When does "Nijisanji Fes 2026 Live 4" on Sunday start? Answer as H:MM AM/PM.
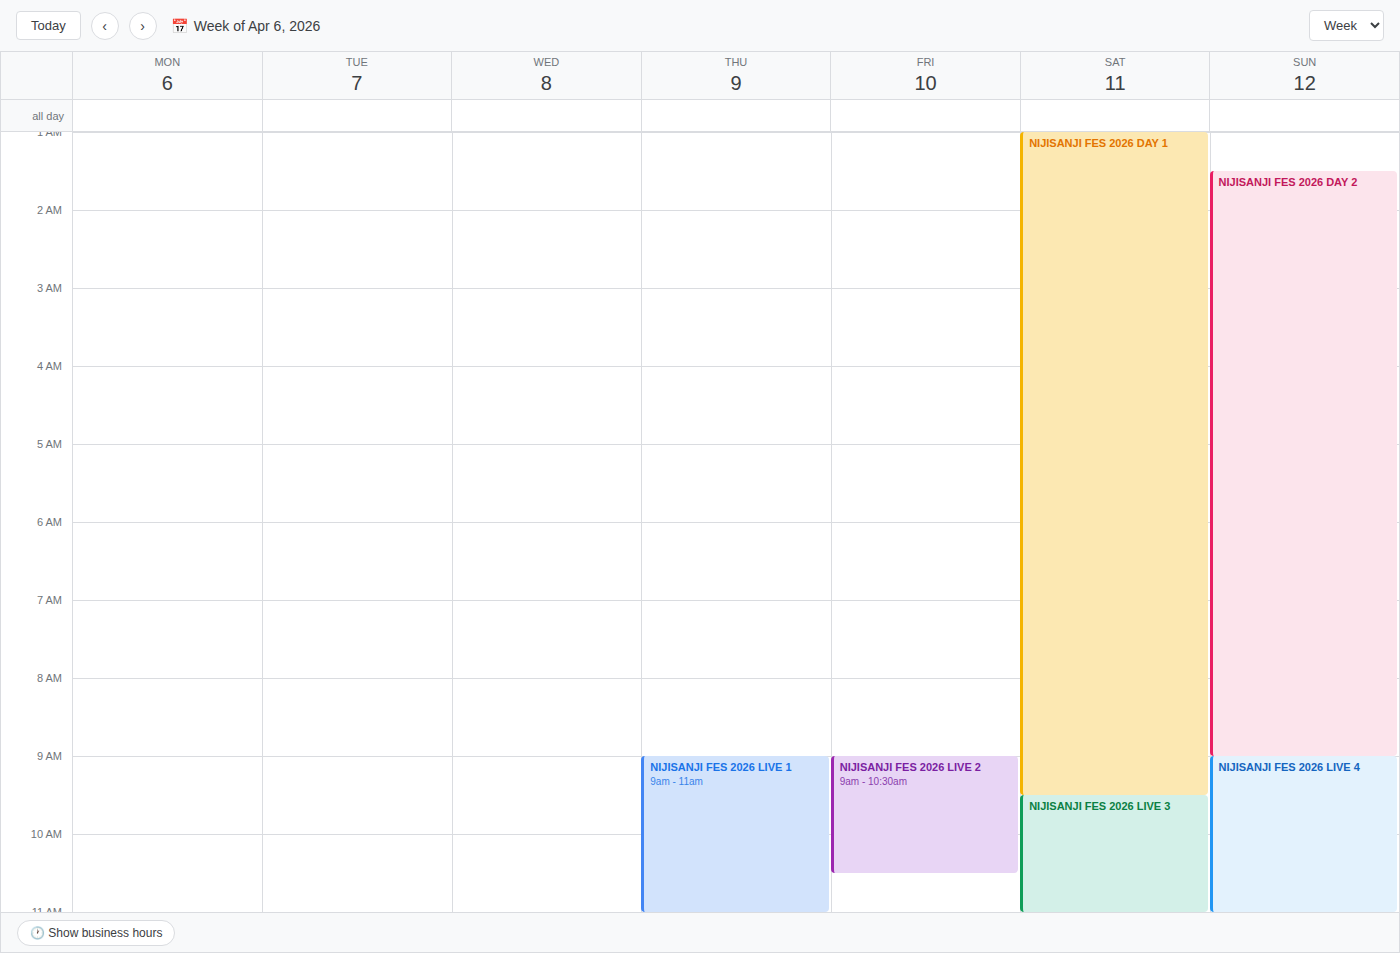
9:00 AM